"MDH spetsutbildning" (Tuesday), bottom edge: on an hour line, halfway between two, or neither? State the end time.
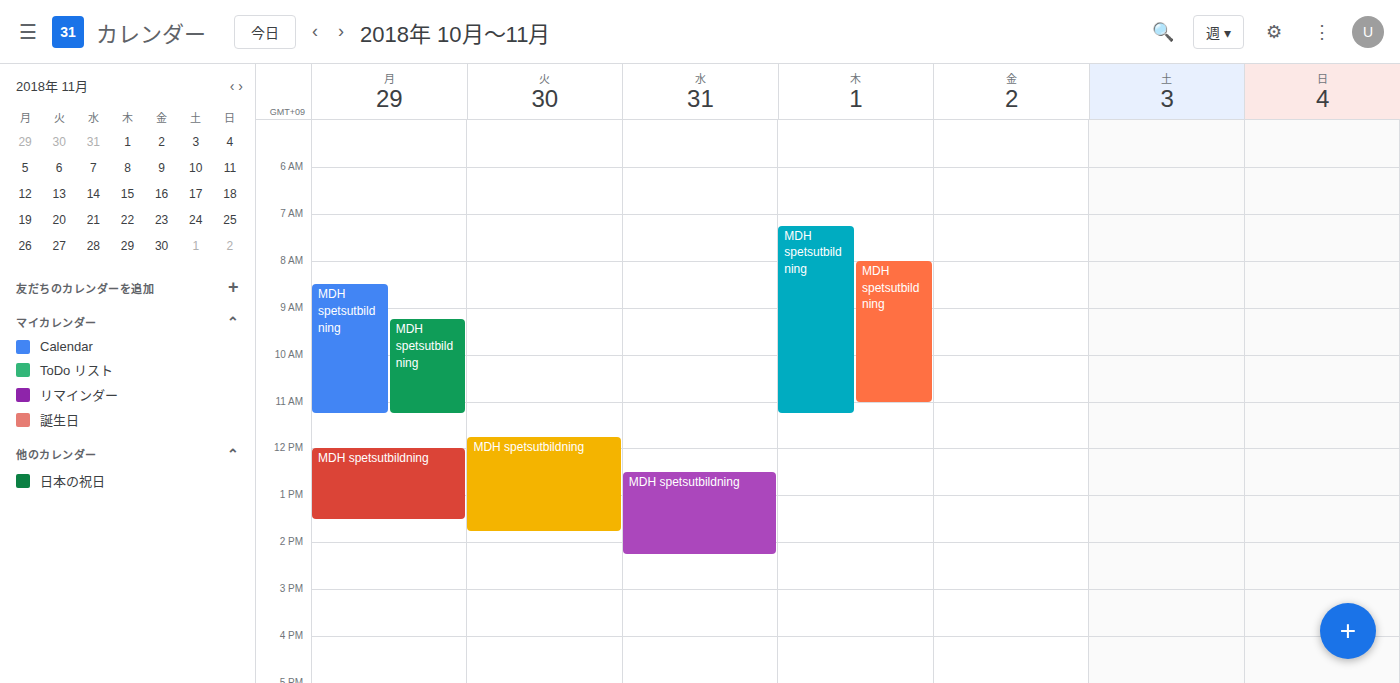
1:45 PM -- neither: three quarters of the way from the 1 PM line to the 2 PM line.